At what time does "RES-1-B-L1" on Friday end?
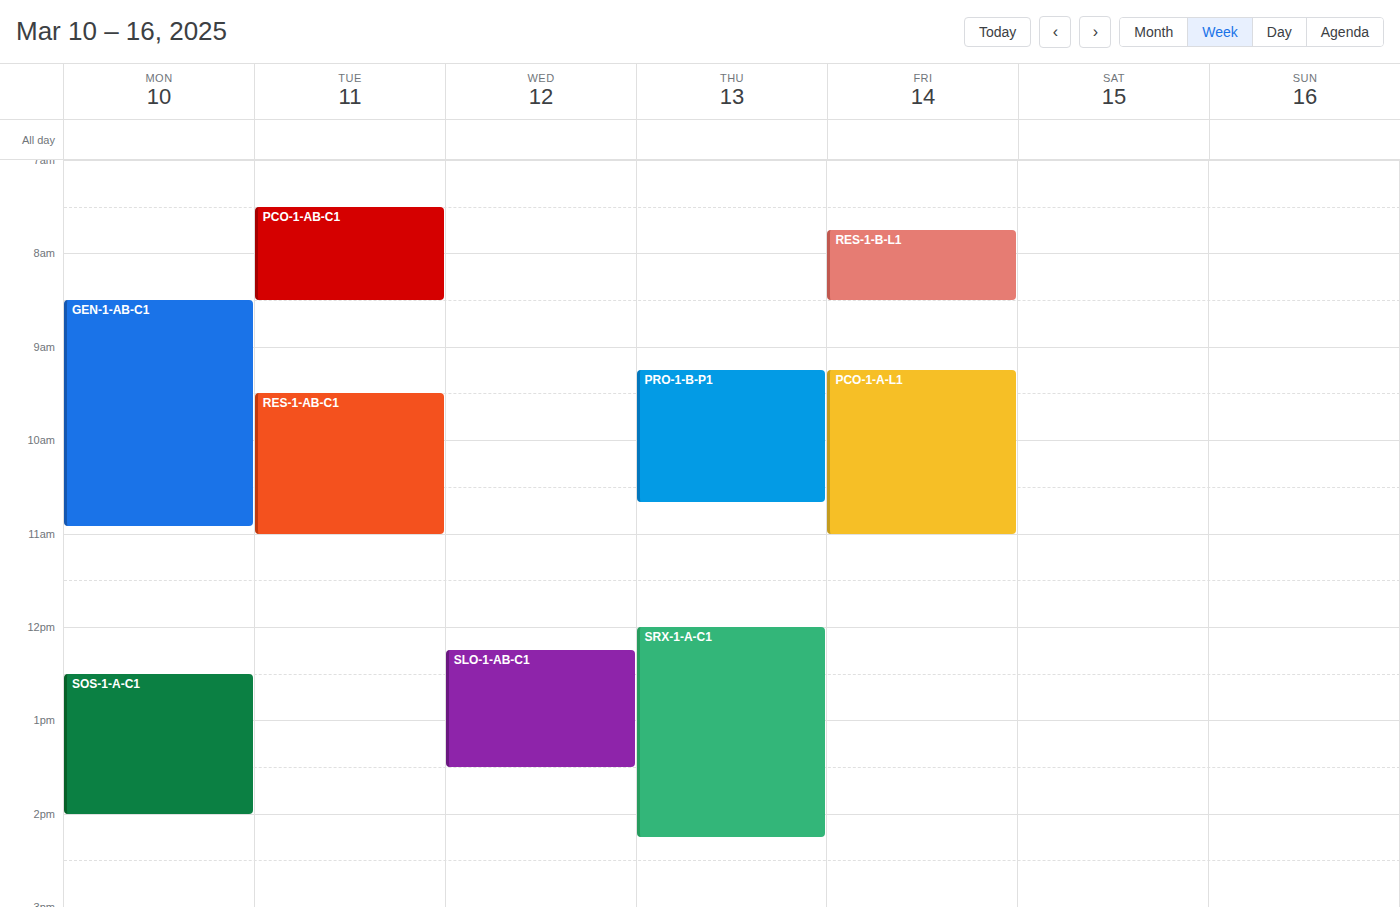
8:30 AM